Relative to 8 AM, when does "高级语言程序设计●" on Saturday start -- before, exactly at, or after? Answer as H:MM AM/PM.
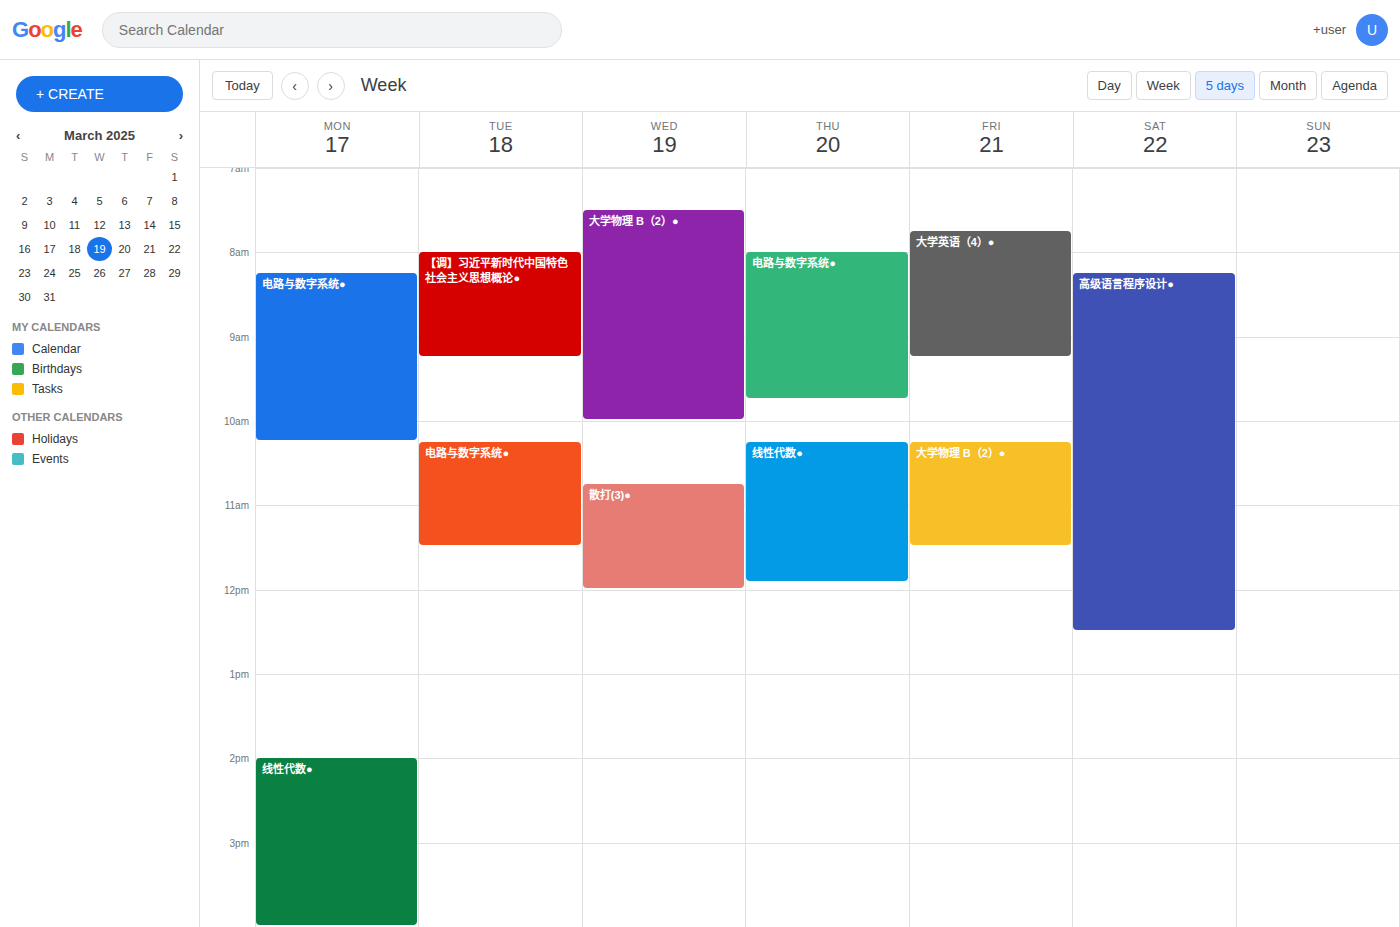
8:15 AM -- after 8 AM, 15 minutes below the 8 AM line.